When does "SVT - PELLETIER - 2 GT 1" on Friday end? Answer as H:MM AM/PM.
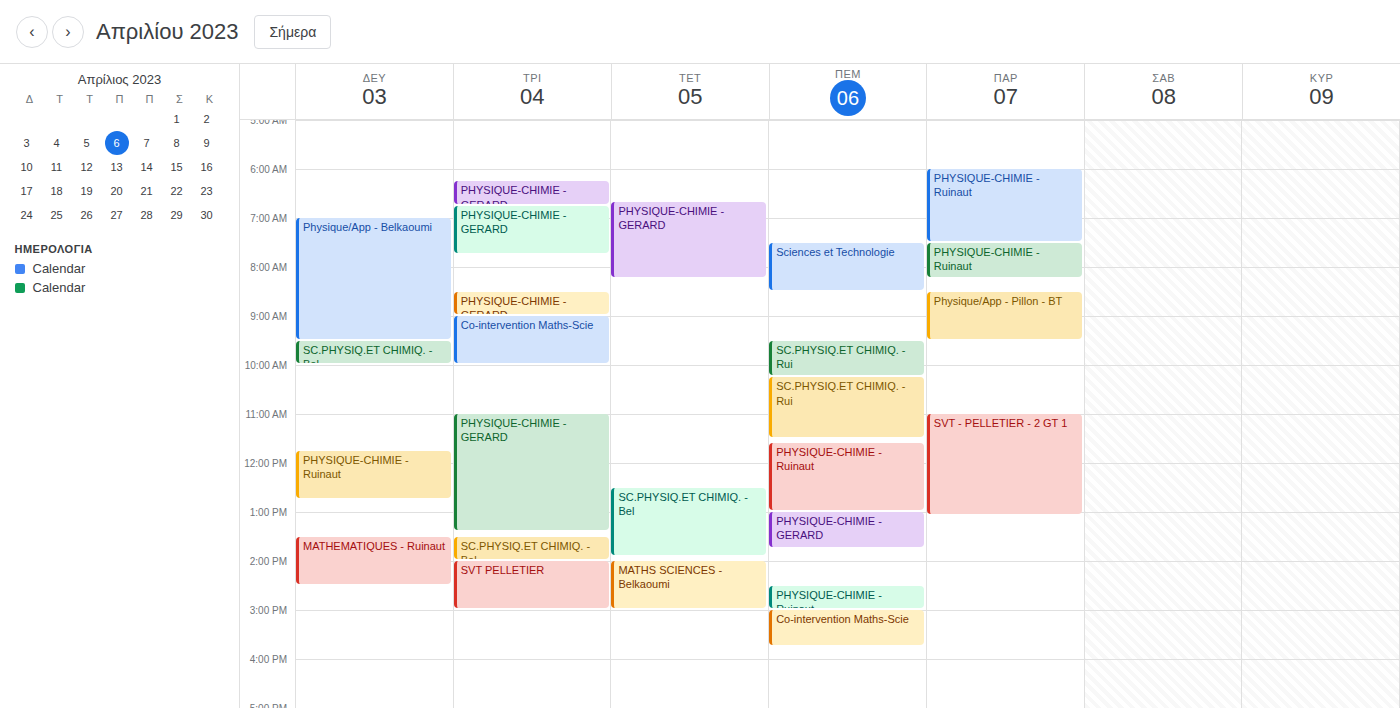
1:05 PM